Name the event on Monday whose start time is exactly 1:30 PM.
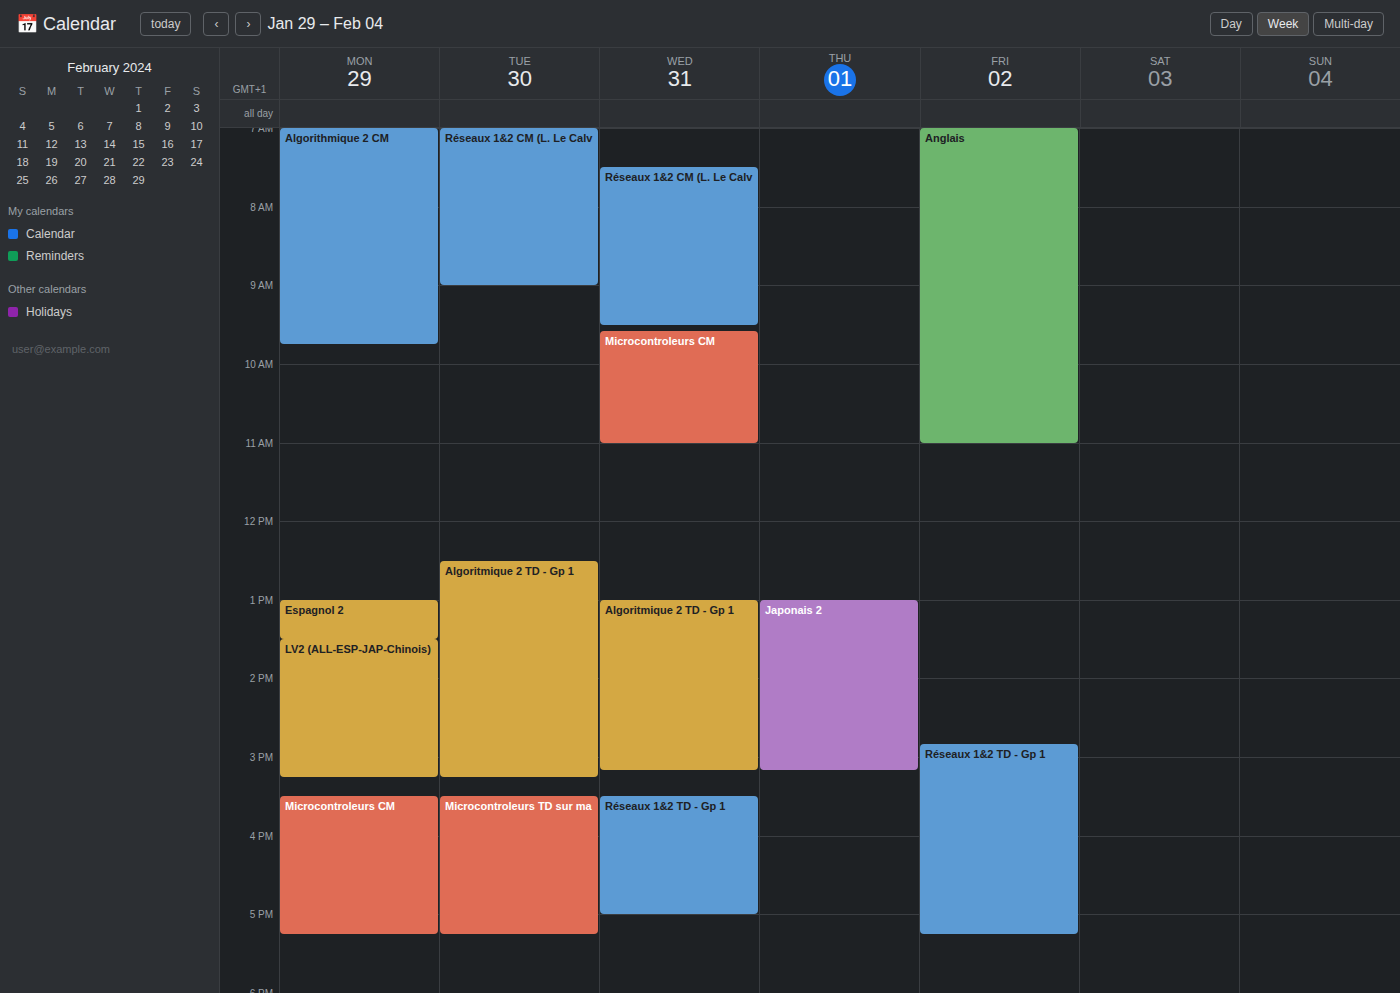
"LV2 (ALL-ESP-JAP-Chinois)"